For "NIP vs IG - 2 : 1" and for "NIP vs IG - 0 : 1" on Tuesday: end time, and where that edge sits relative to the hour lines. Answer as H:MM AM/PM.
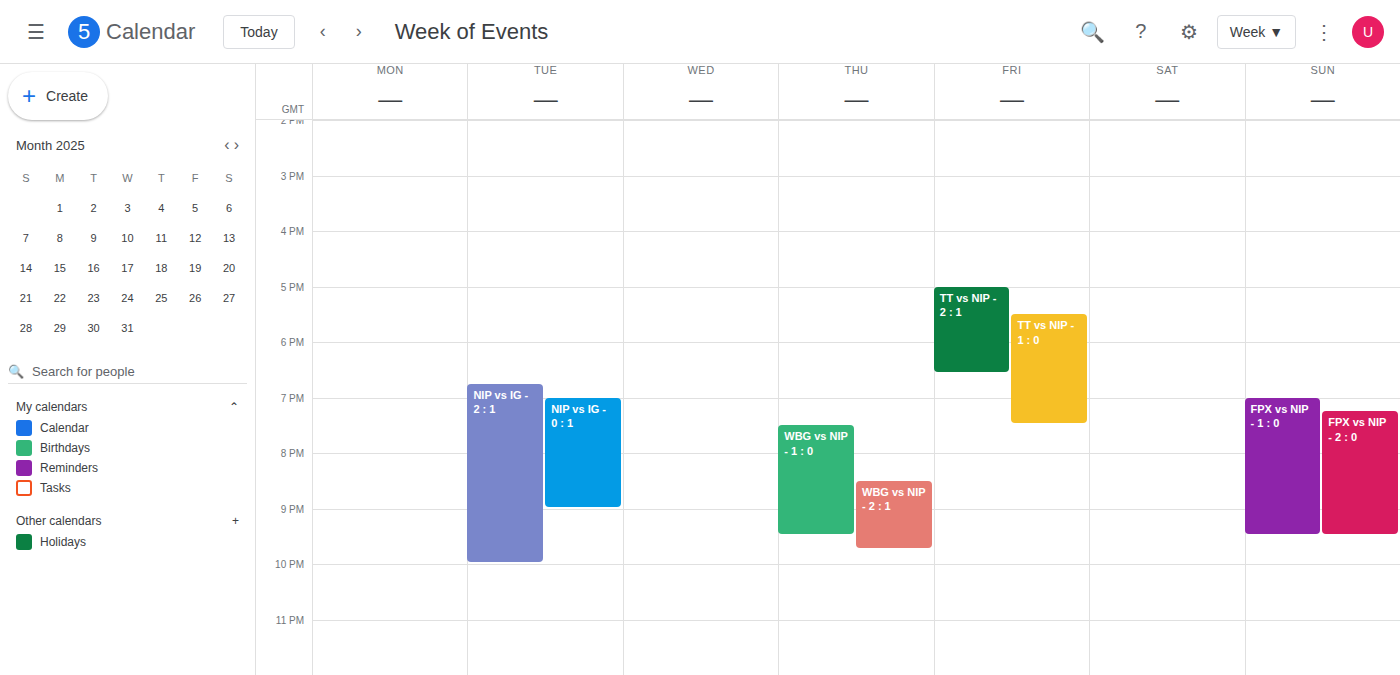
"NIP vs IG - 2 : 1": 10:00 PM, exactly on the 10 PM line. "NIP vs IG - 0 : 1": 9:00 PM, exactly on the 9 PM line.